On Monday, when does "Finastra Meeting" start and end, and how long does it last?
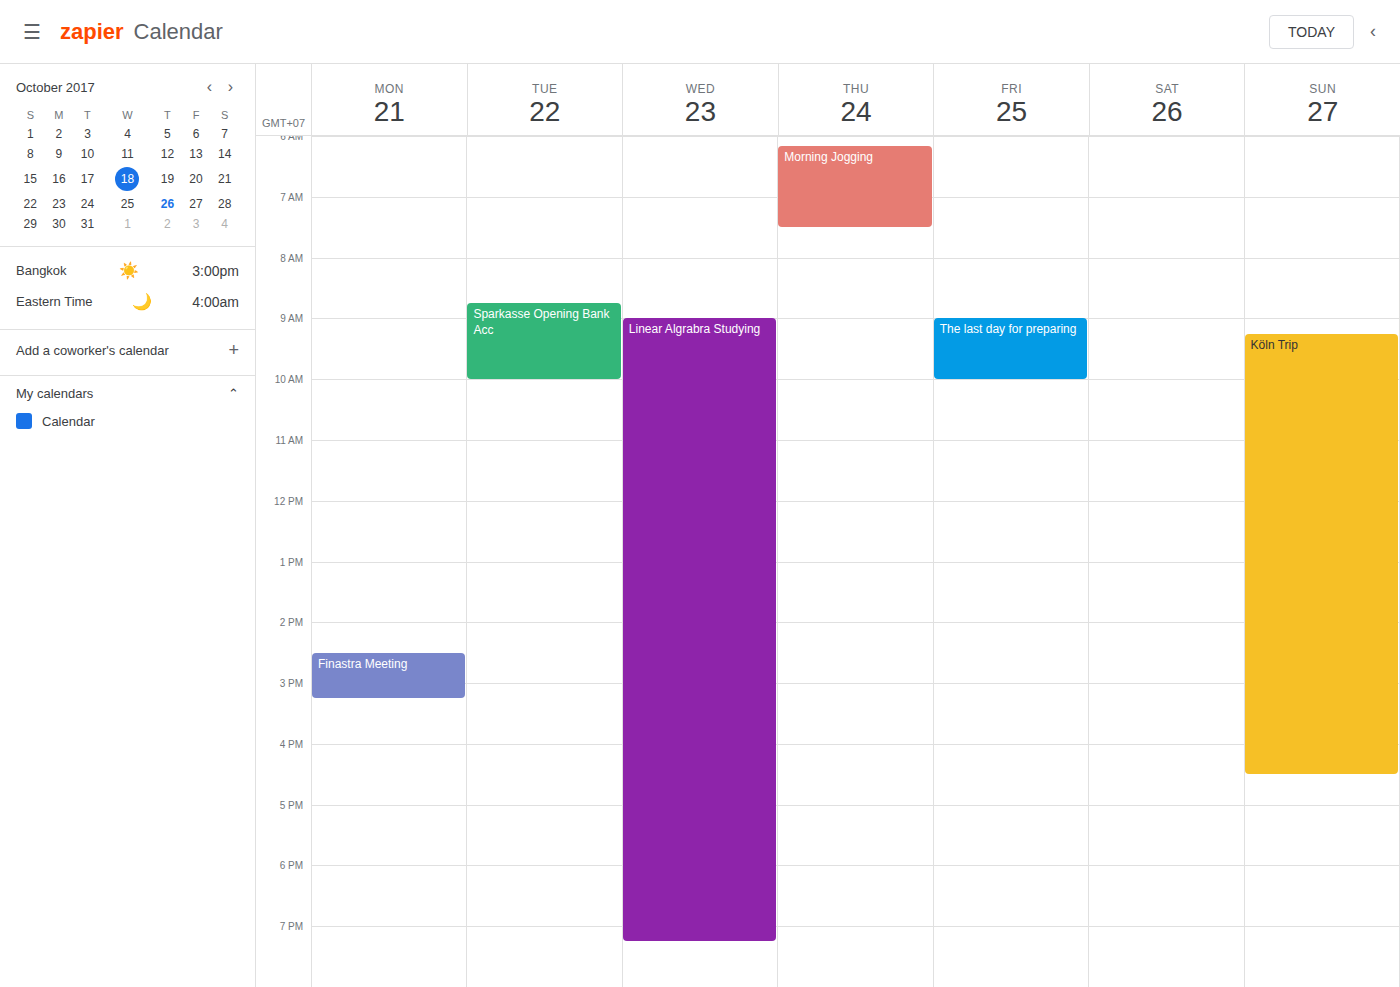
14:30 to 15:15, 45 minutes